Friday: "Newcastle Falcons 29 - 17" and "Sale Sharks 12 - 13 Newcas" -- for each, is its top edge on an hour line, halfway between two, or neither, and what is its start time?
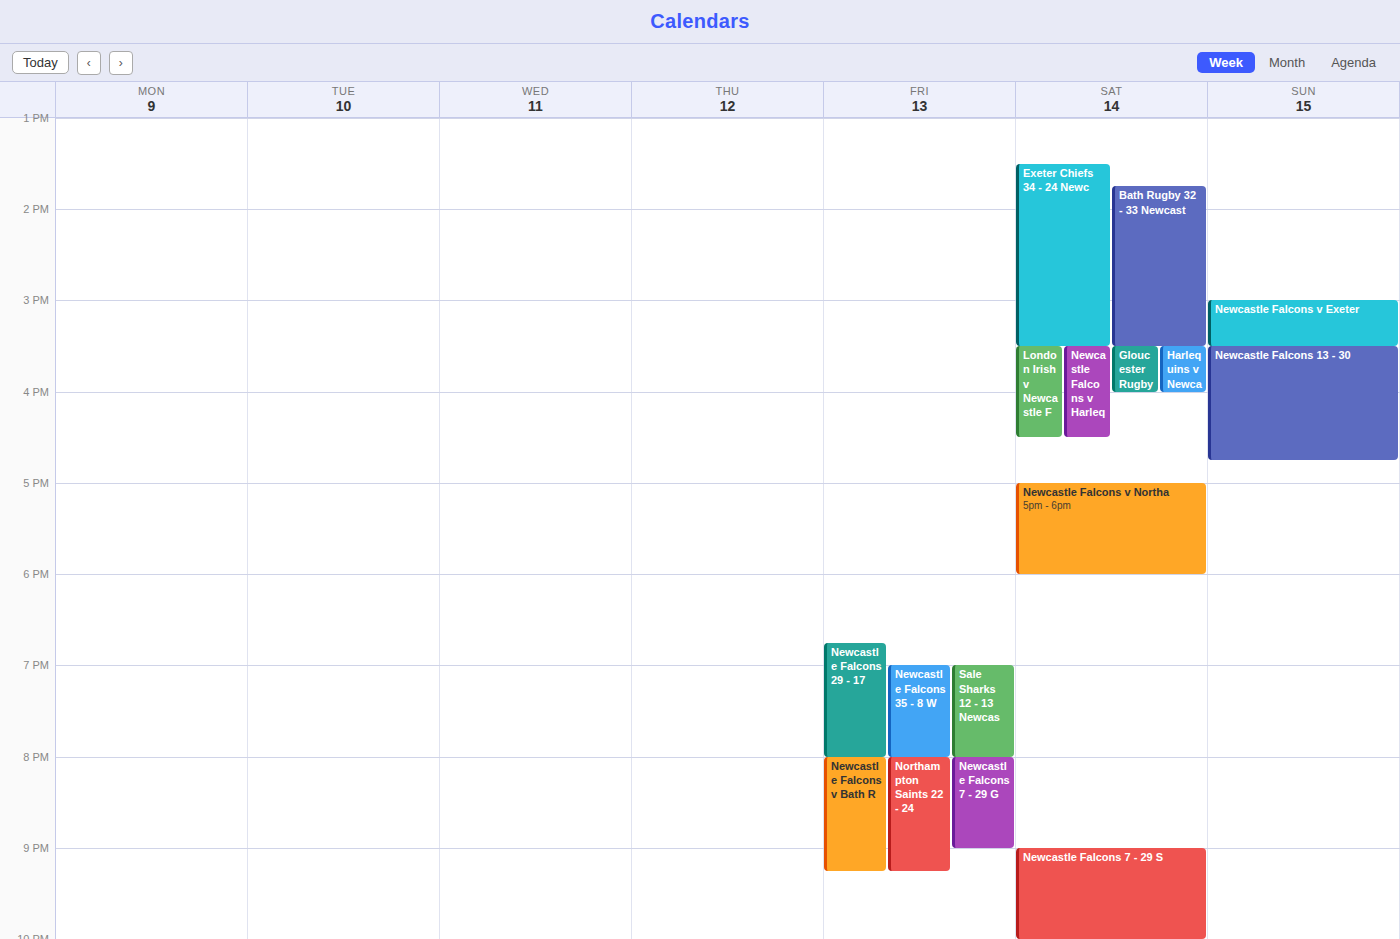
"Newcastle Falcons 29 - 17": 6:45 PM, neither: three quarters of the way from the 6 PM line to the 7 PM line. "Sale Sharks 12 - 13 Newcas": 7:00 PM, exactly on the 7 PM line.